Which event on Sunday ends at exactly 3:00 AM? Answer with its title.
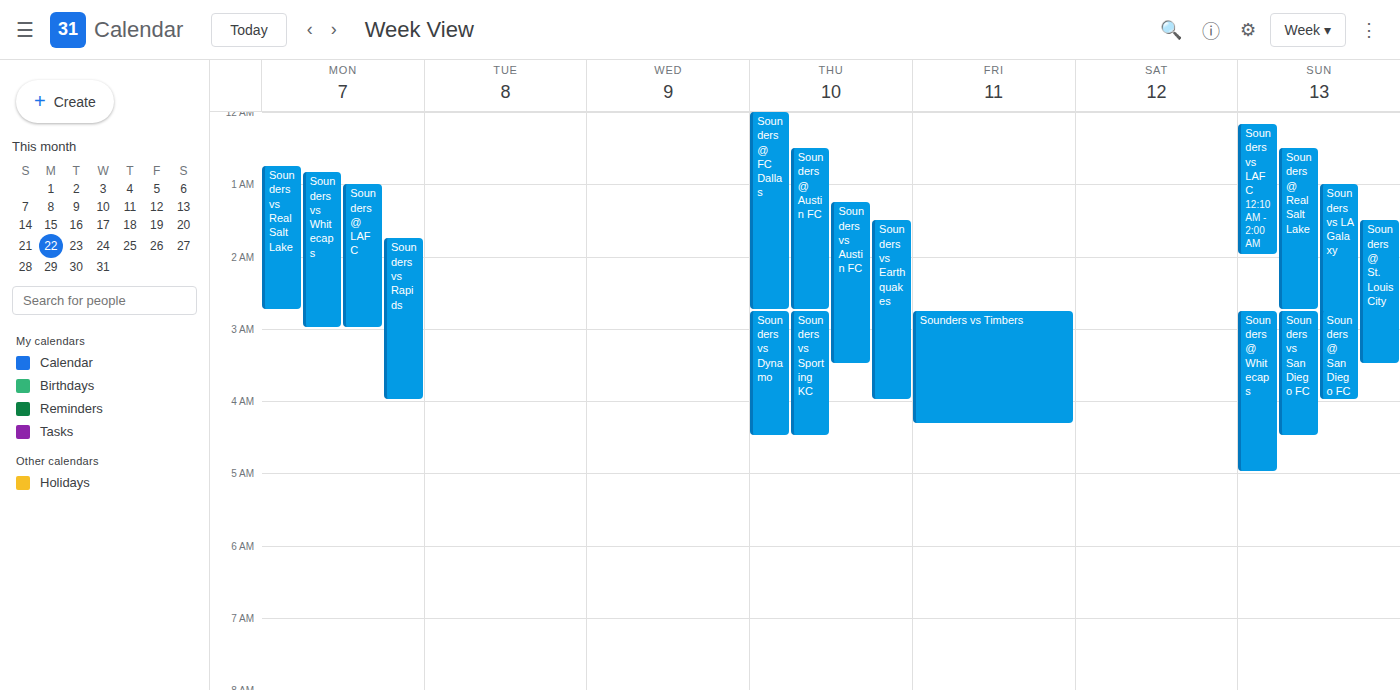
"Sounders vs LA Galaxy"